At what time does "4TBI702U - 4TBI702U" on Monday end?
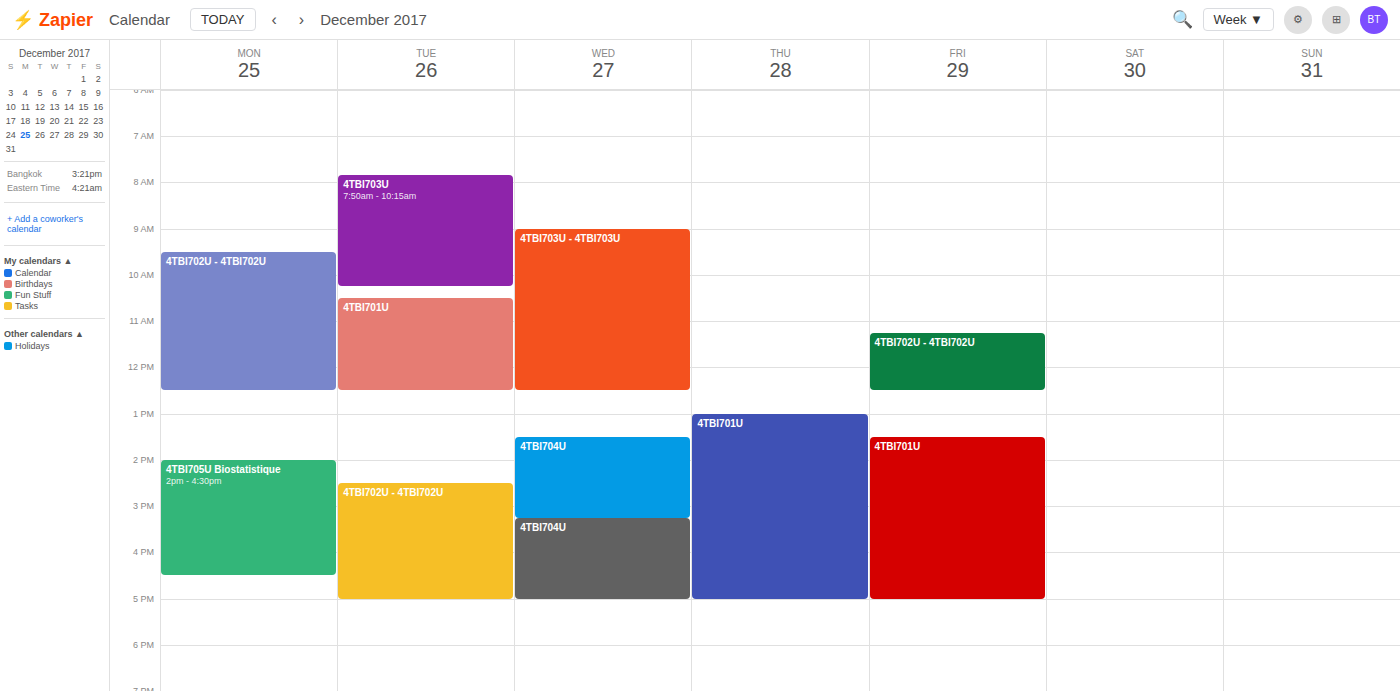
12:30 PM